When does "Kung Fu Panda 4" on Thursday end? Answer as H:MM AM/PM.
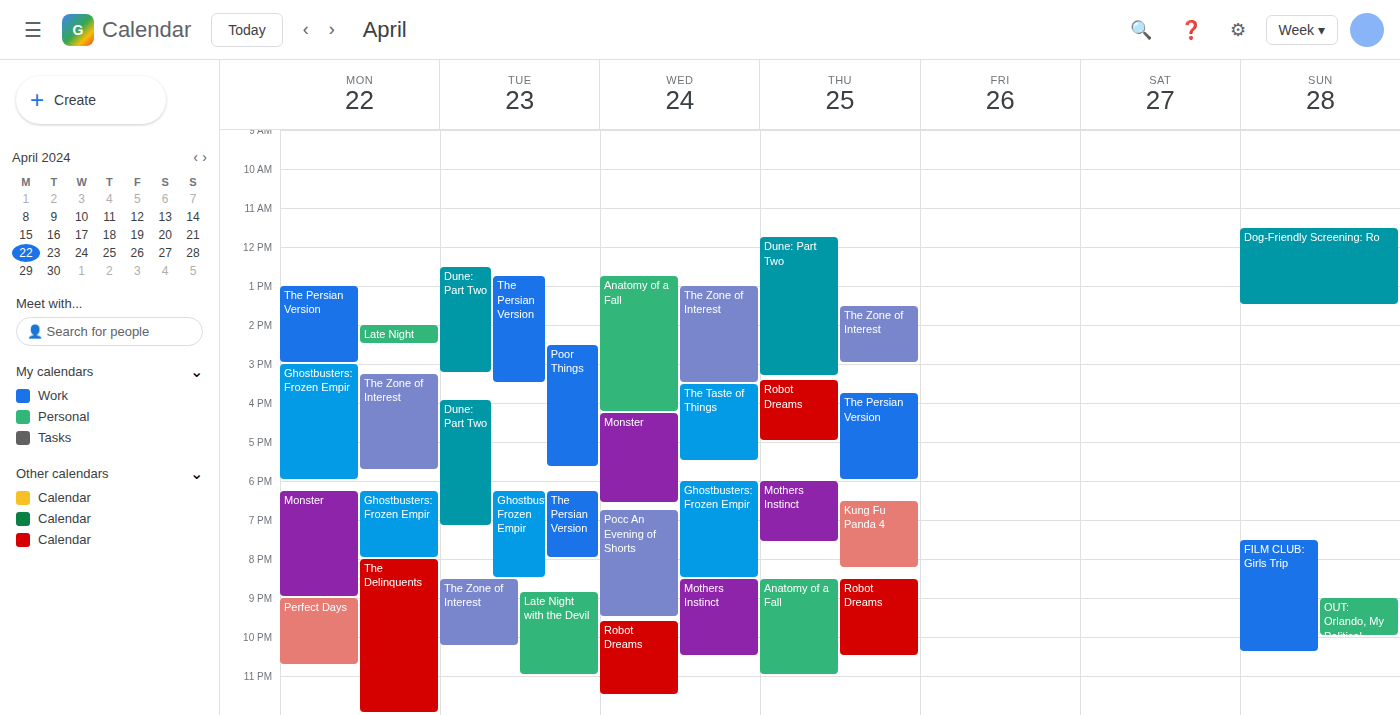
8:15 PM